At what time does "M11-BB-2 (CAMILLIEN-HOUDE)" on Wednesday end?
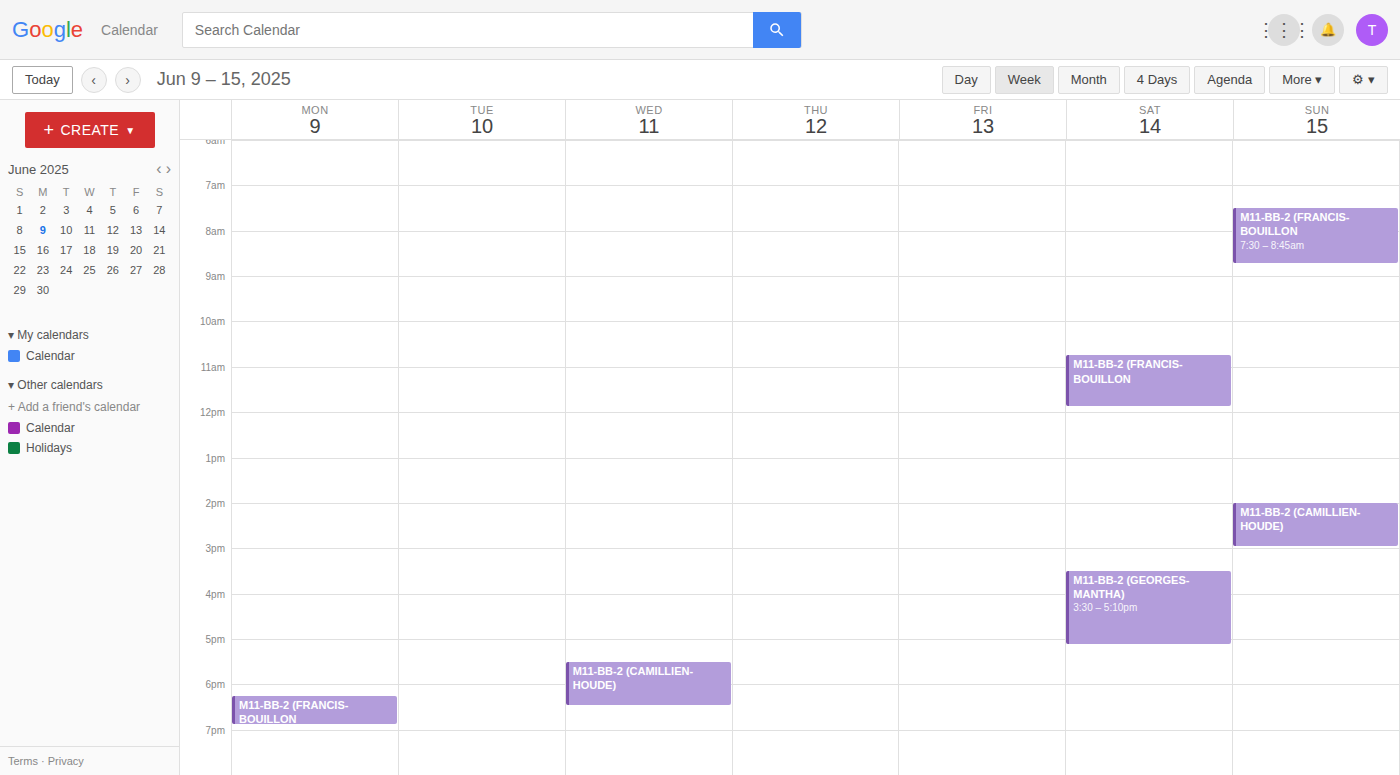
6:30 PM